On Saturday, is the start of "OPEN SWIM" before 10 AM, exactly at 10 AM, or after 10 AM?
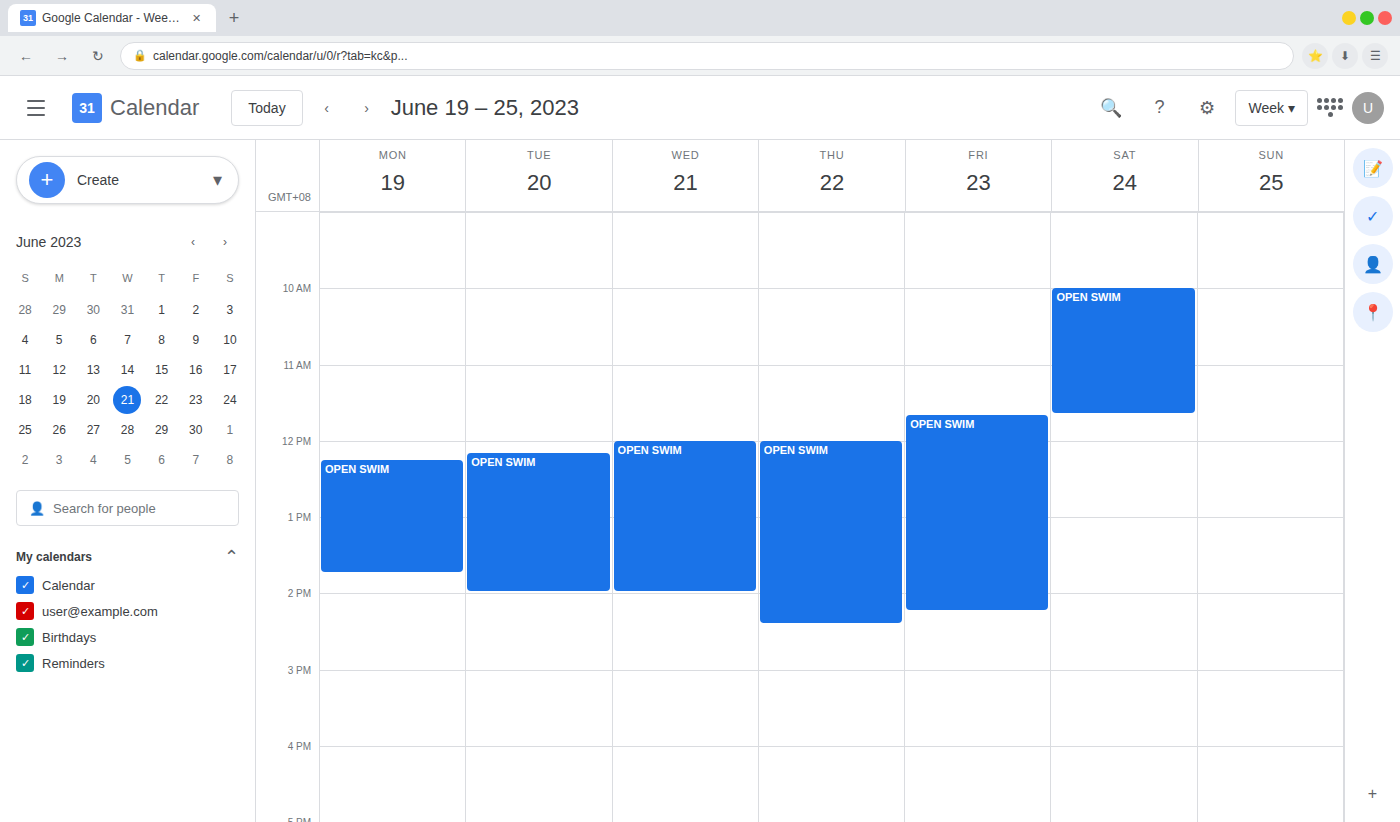
10:00 AM -- exactly at 10 AM, on the 10 AM line.